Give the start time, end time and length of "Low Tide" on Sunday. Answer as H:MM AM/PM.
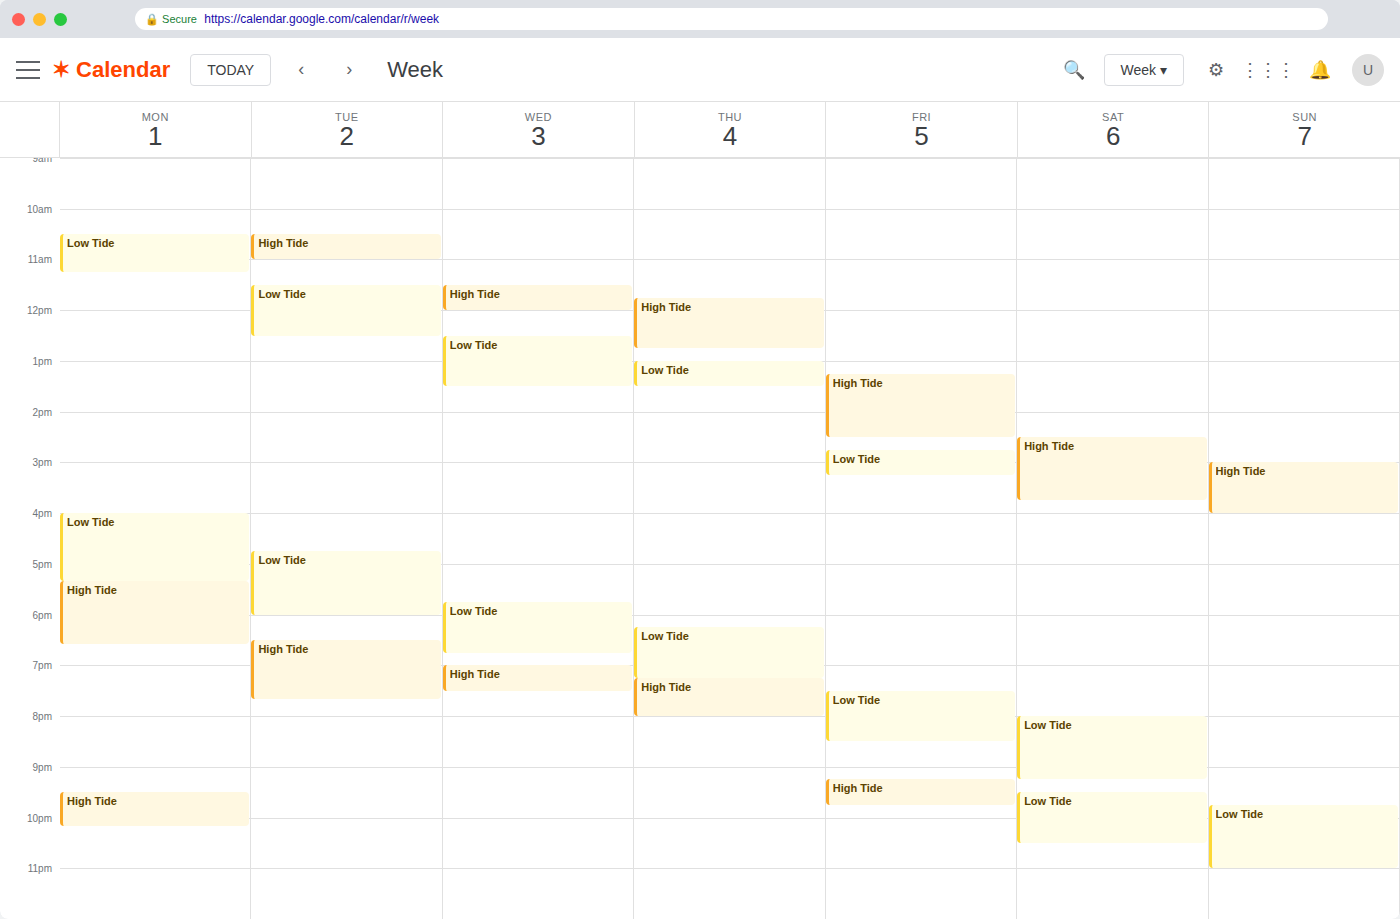
9:45 PM to 11:00 PM, 1 hour 15 minutes